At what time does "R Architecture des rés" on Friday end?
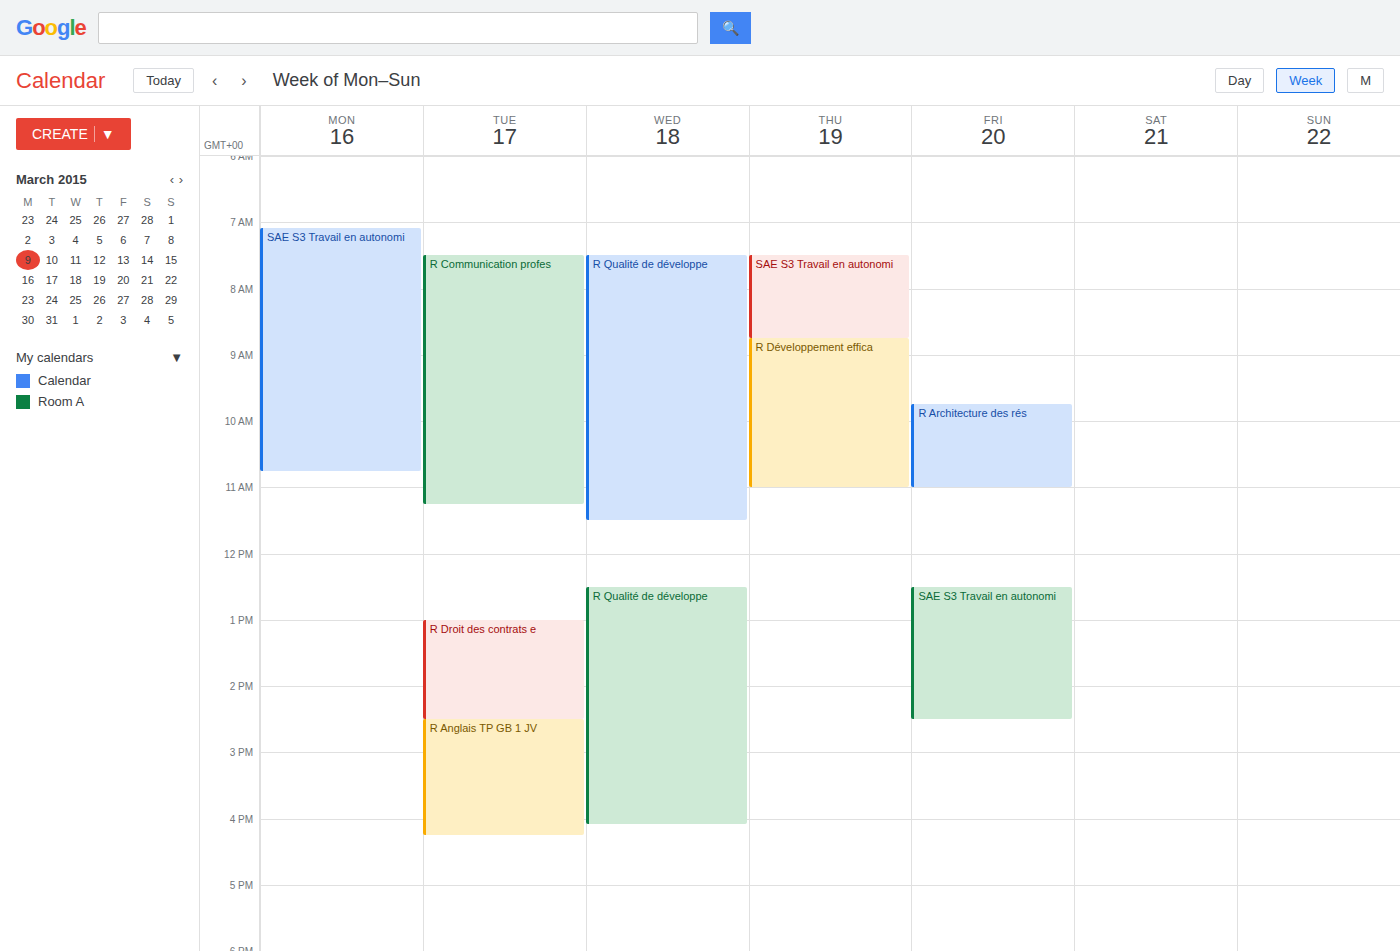
11:00